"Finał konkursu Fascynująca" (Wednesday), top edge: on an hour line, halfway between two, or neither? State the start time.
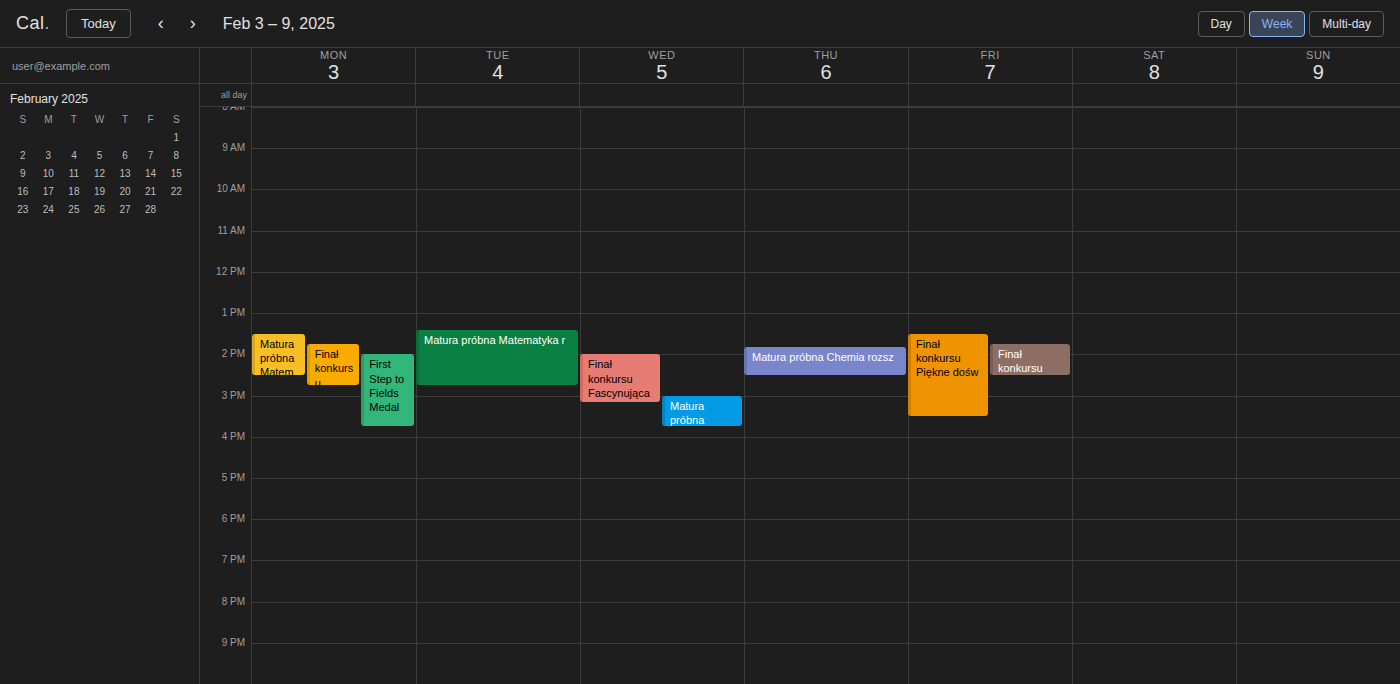
2:00 PM -- exactly on the 2 PM line.